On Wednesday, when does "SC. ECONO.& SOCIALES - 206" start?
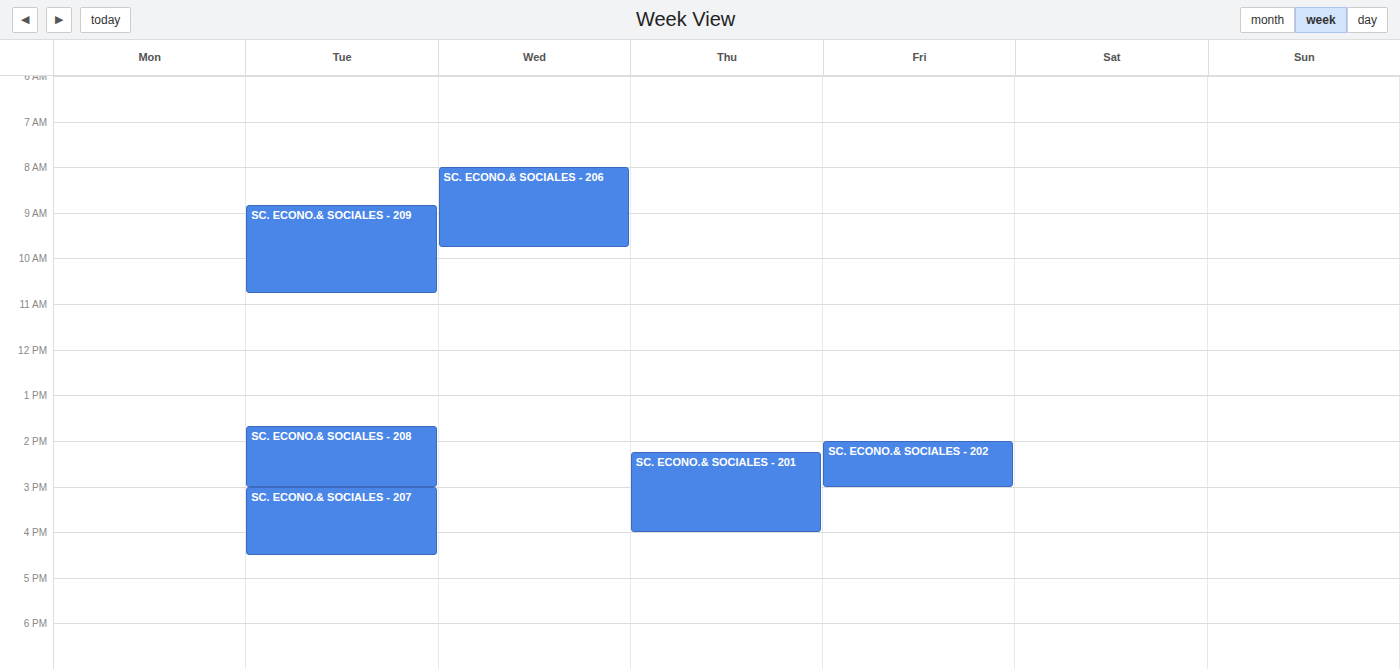
8:00 AM